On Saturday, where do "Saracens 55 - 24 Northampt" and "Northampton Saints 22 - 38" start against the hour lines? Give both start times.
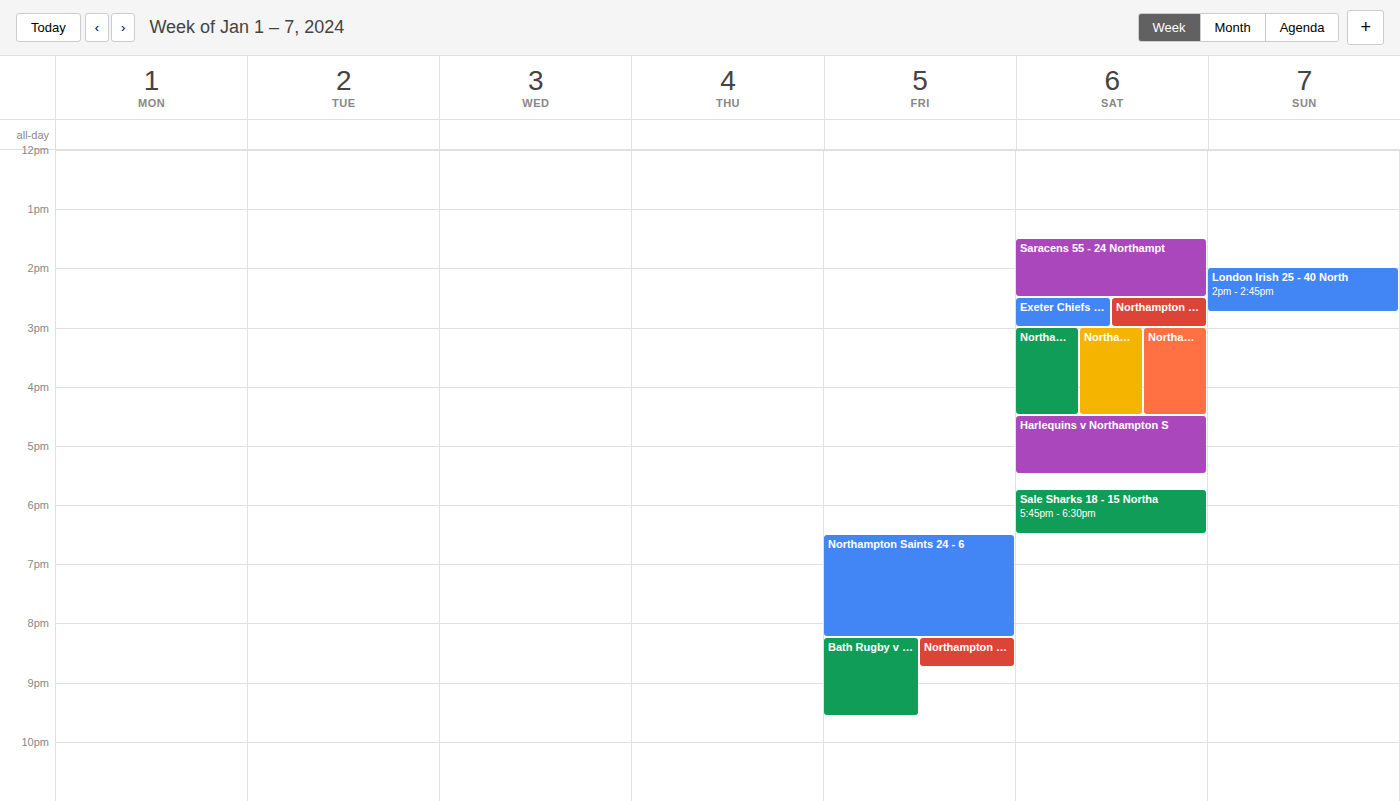
"Saracens 55 - 24 Northampt": 1:30 PM, halfway between the 1 PM and 2 PM lines. "Northampton Saints 22 - 38": 2:30 PM, halfway between the 2 PM and 3 PM lines.